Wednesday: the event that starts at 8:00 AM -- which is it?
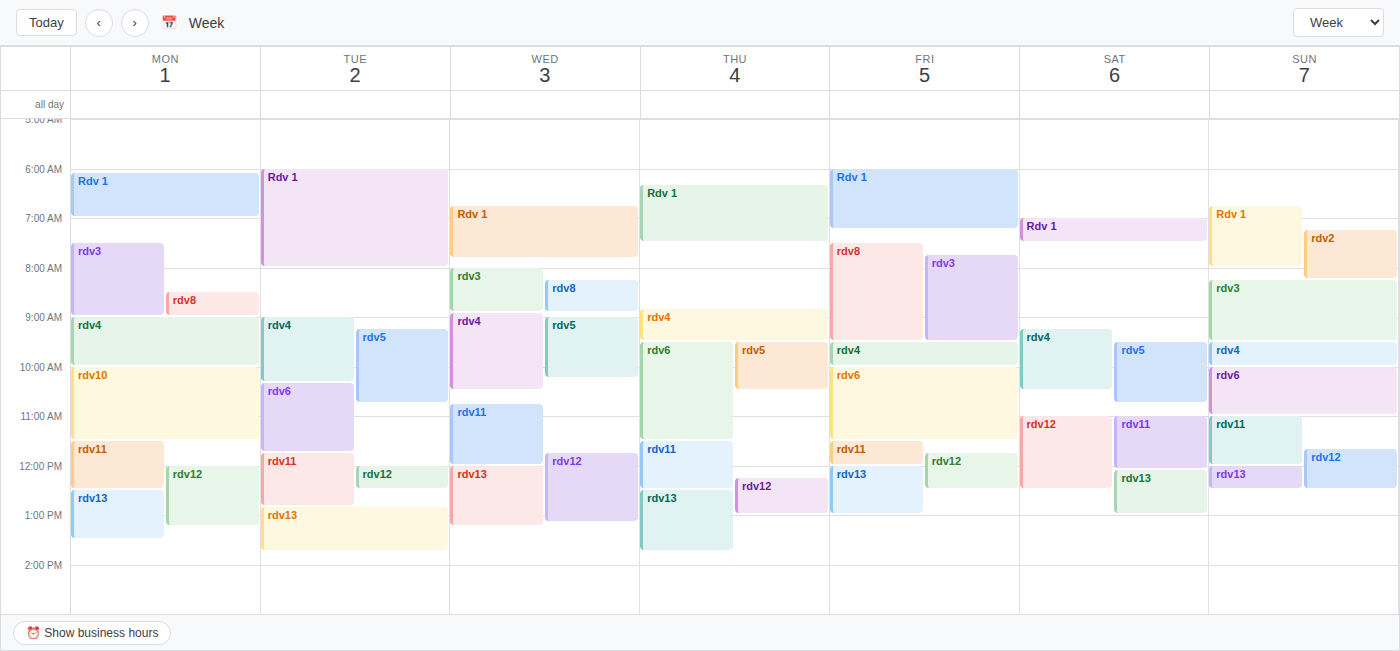
"rdv3"